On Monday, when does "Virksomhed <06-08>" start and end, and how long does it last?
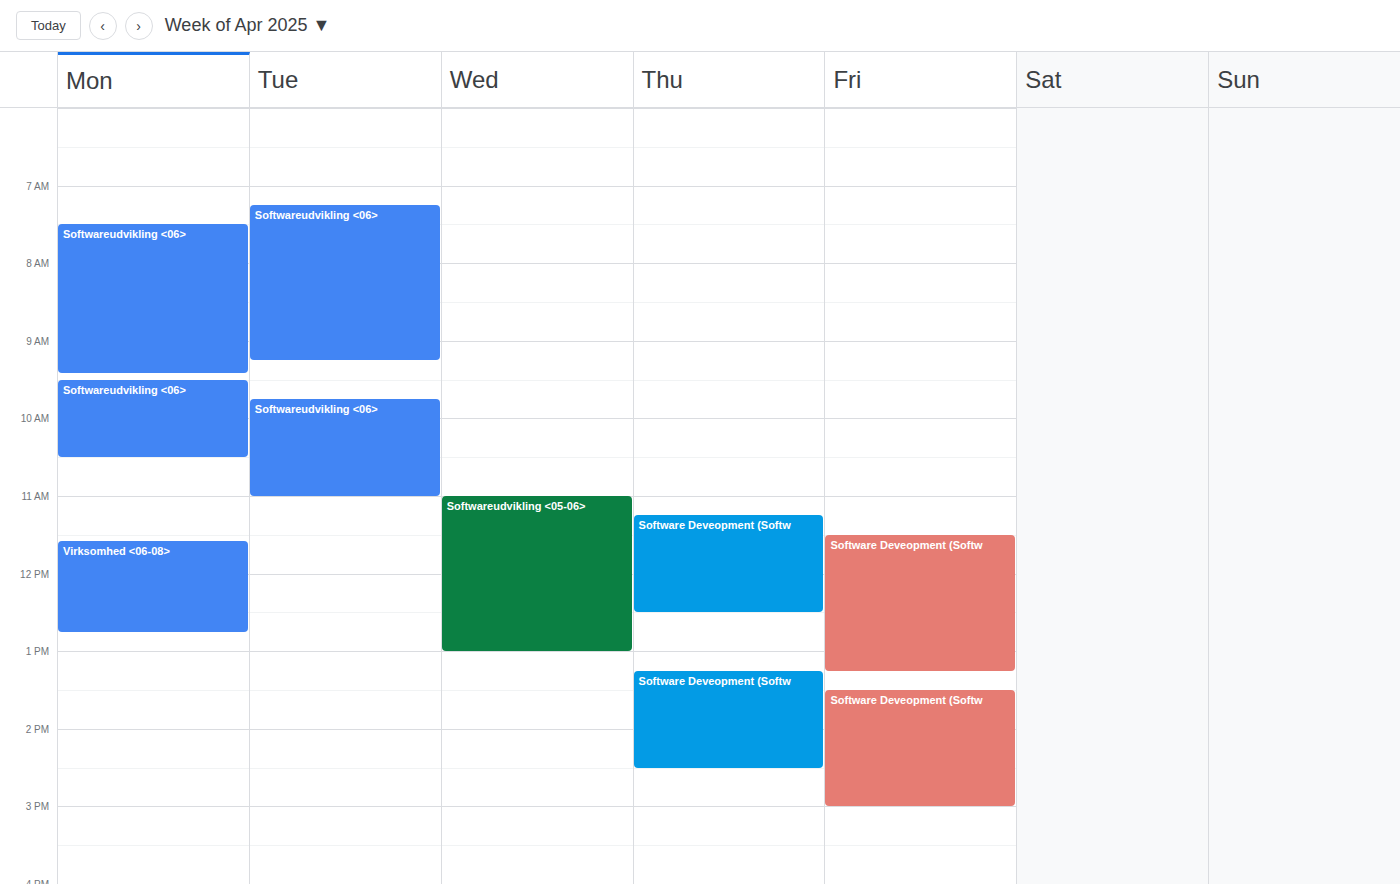
11:35 AM to 12:45 PM, 1 hour 10 minutes